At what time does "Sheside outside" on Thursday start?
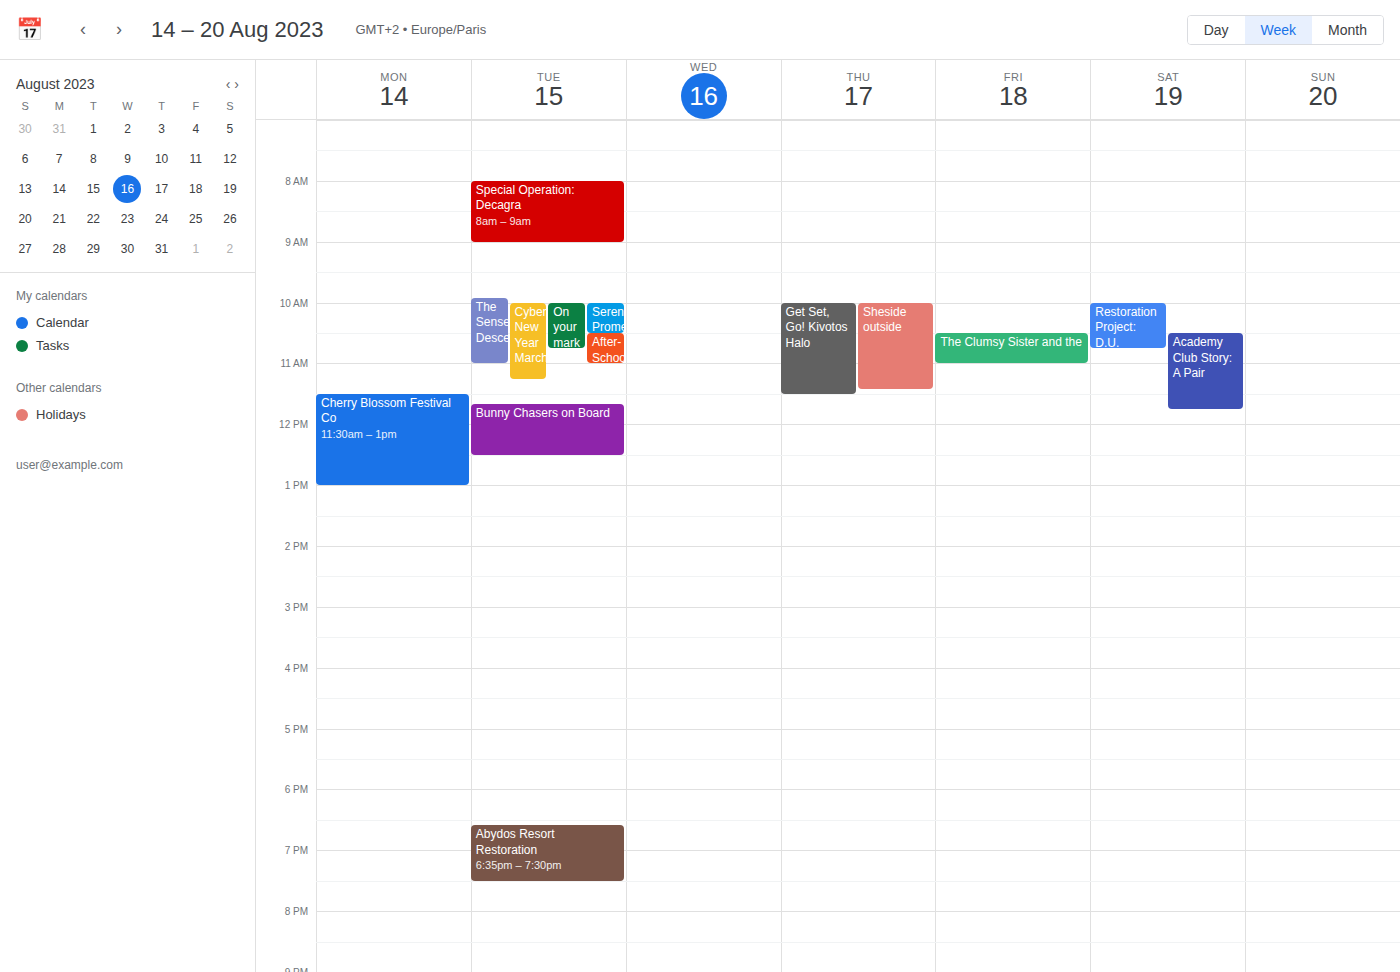
10:00 AM